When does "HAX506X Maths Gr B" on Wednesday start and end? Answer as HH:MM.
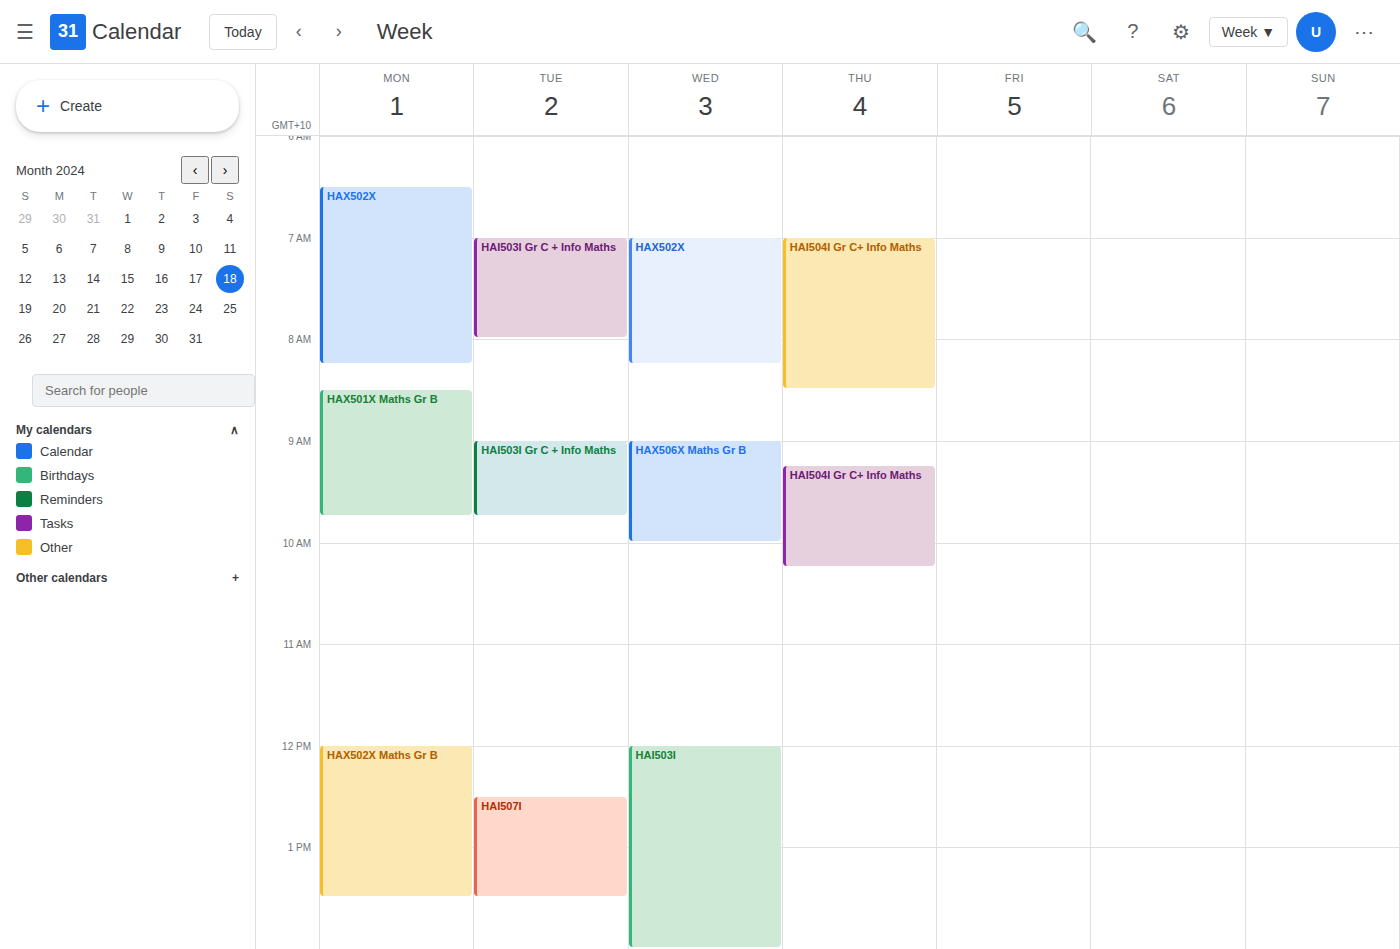
09:00 to 10:00